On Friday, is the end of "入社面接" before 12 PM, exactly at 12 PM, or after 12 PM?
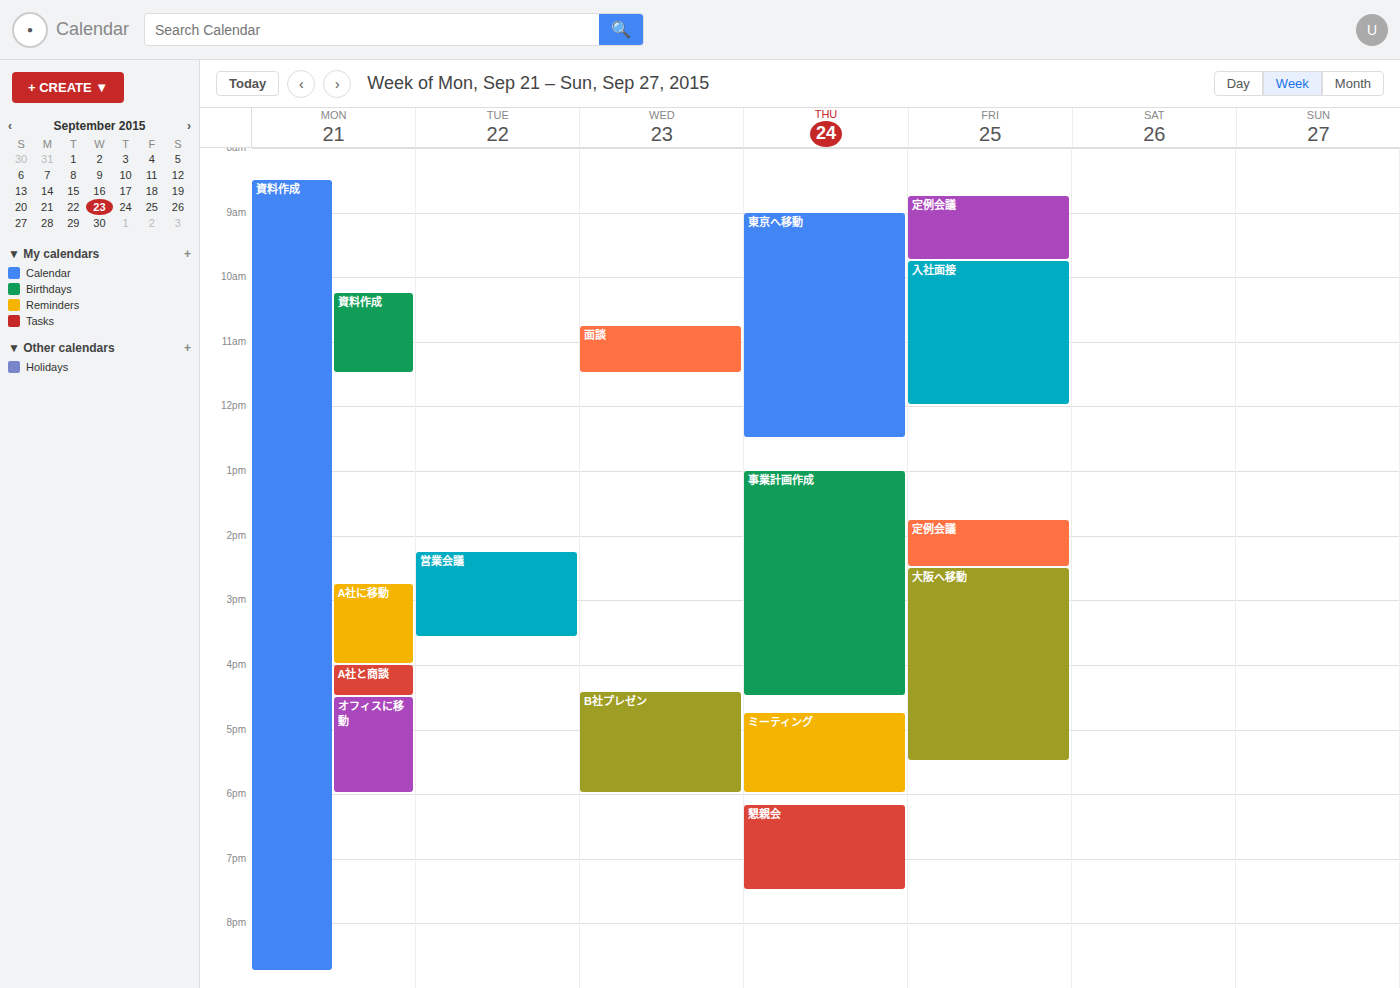
12:00 PM -- exactly at 12 PM, on the 12 PM line.